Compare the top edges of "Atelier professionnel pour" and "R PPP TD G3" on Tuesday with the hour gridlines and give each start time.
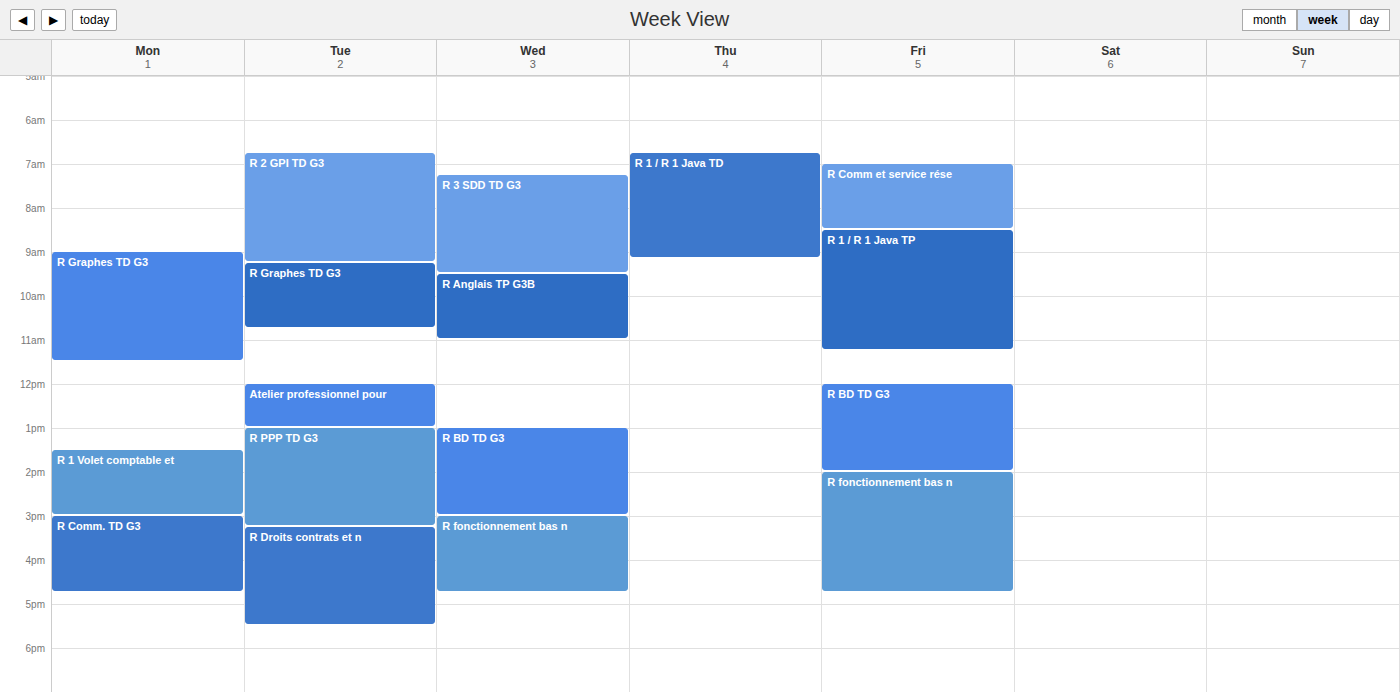
"Atelier professionnel pour": 12:00 PM, exactly on the 12 PM line. "R PPP TD G3": 1:00 PM, exactly on the 1 PM line.